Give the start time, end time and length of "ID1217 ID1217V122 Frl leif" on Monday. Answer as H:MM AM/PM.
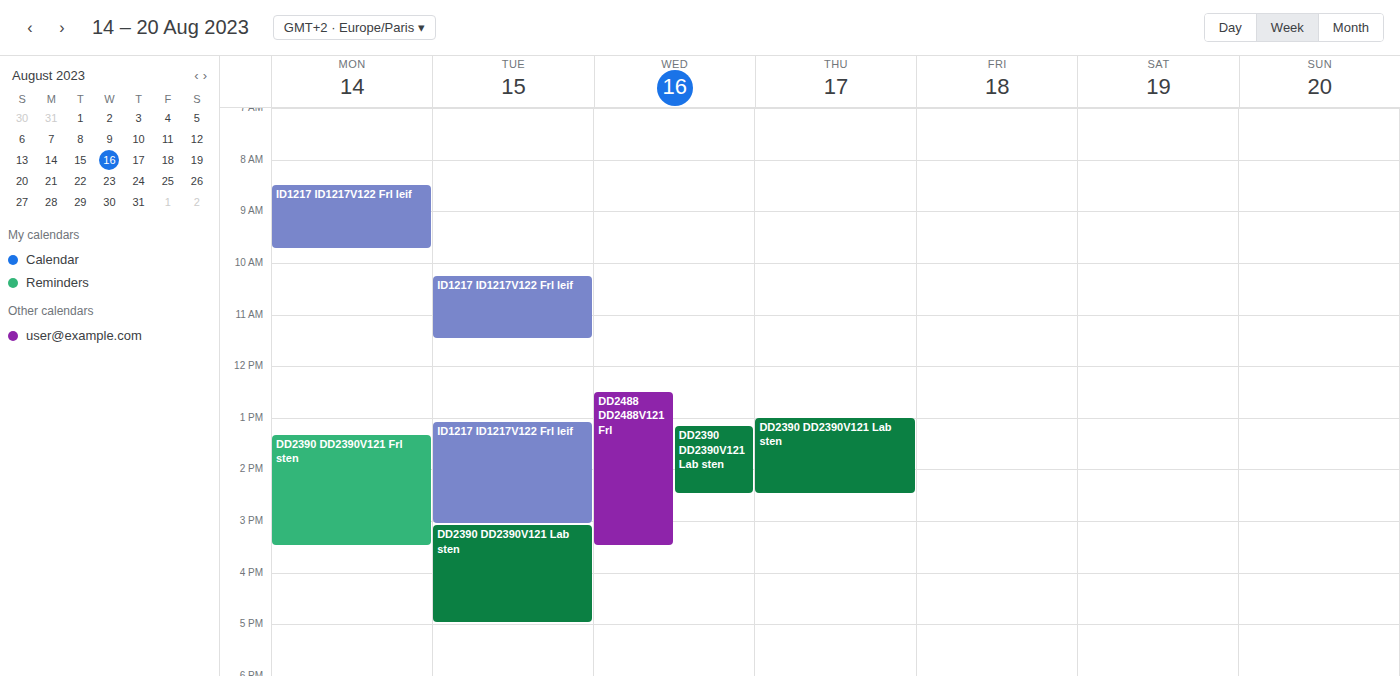
8:30 AM to 9:45 AM, 1 hour 15 minutes